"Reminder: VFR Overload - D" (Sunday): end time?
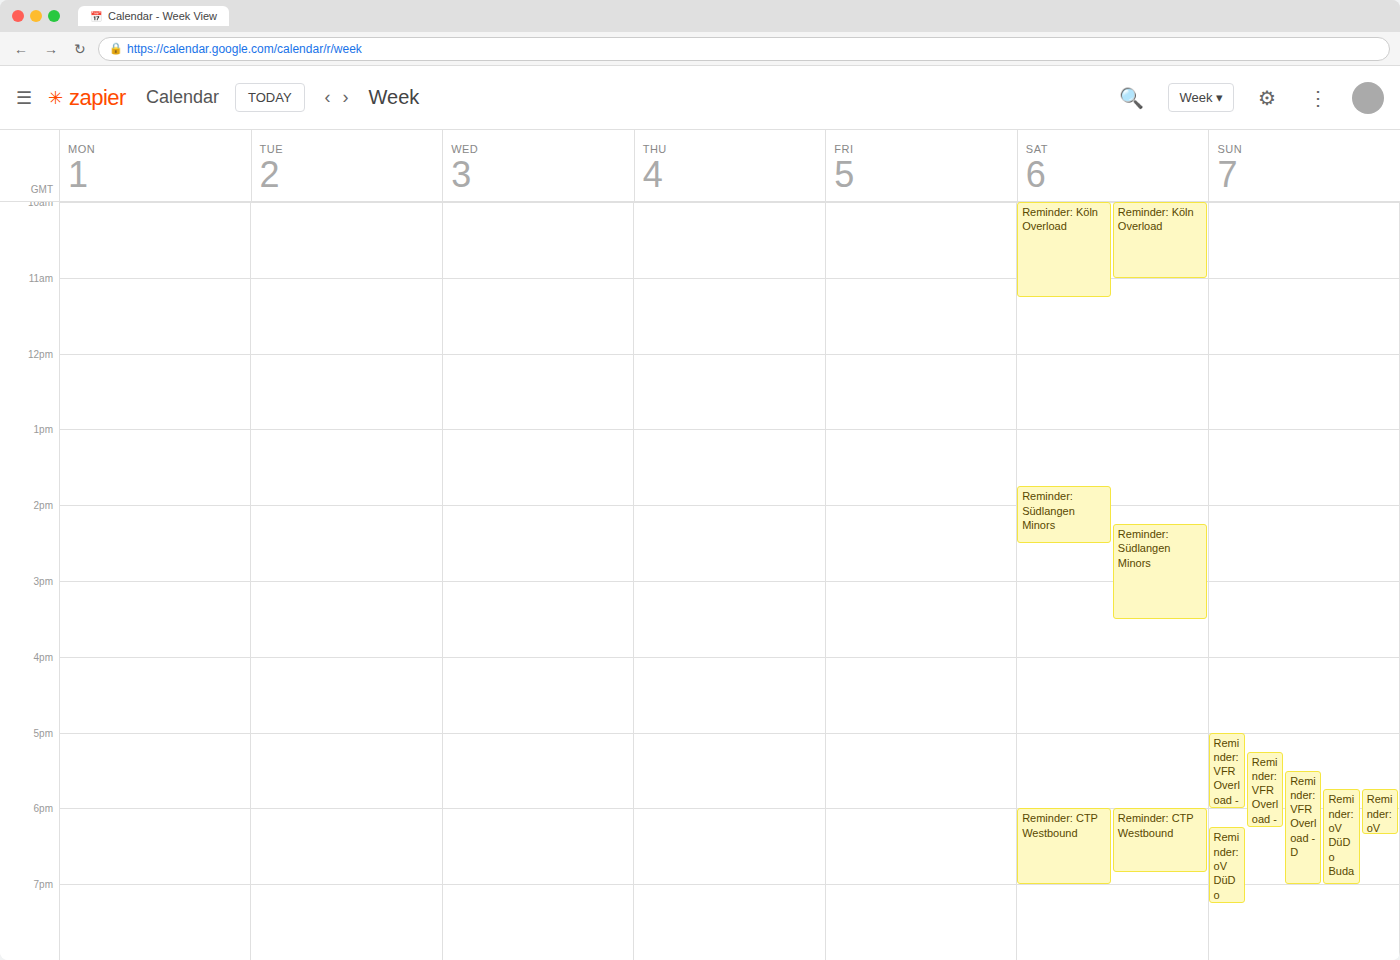
7:00 PM